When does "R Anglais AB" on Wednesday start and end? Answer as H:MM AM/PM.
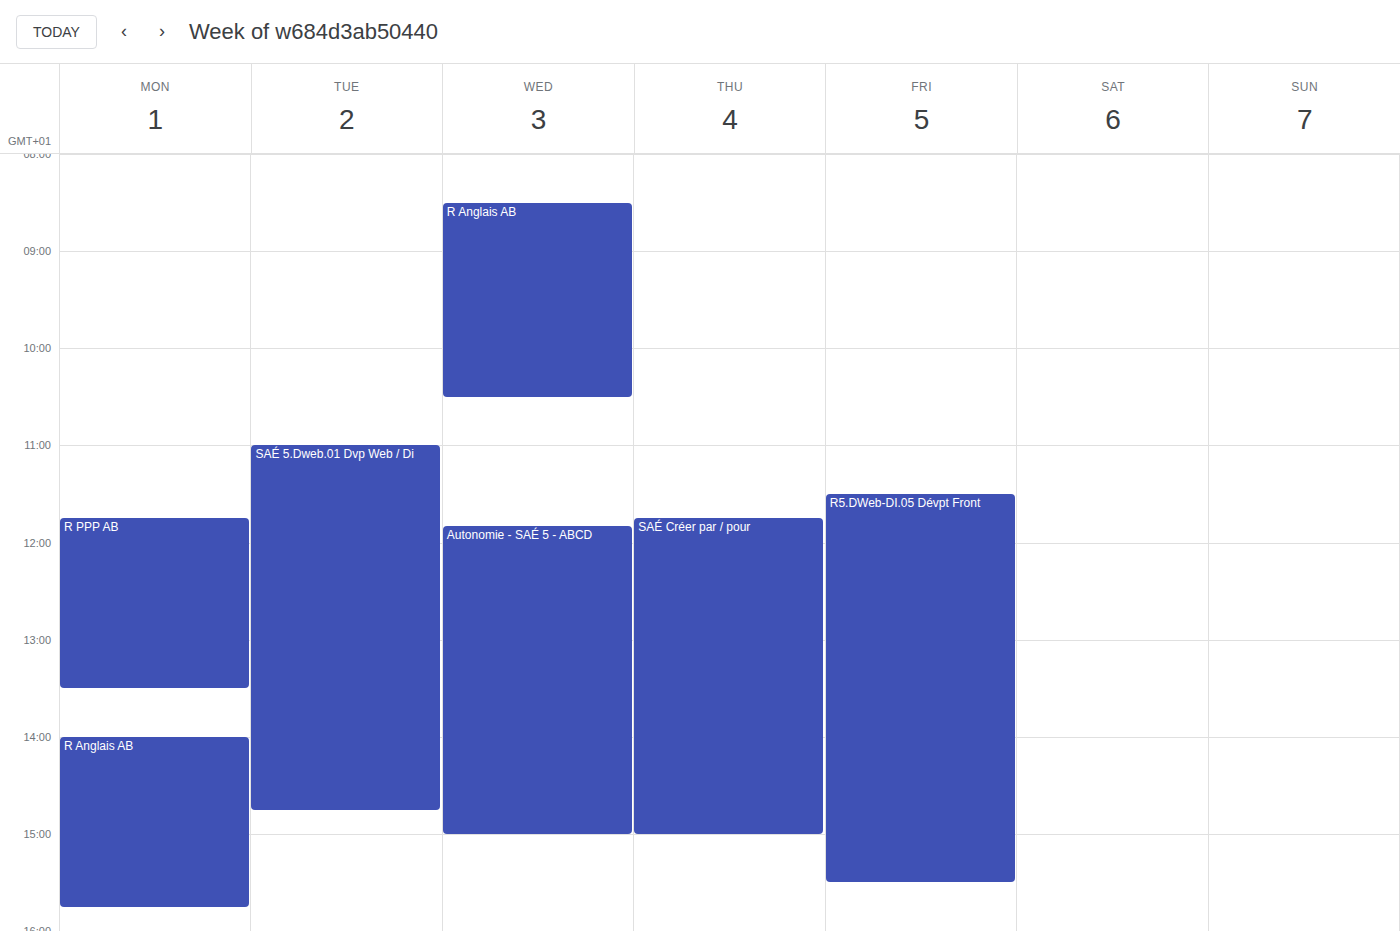
8:30 AM to 10:30 AM